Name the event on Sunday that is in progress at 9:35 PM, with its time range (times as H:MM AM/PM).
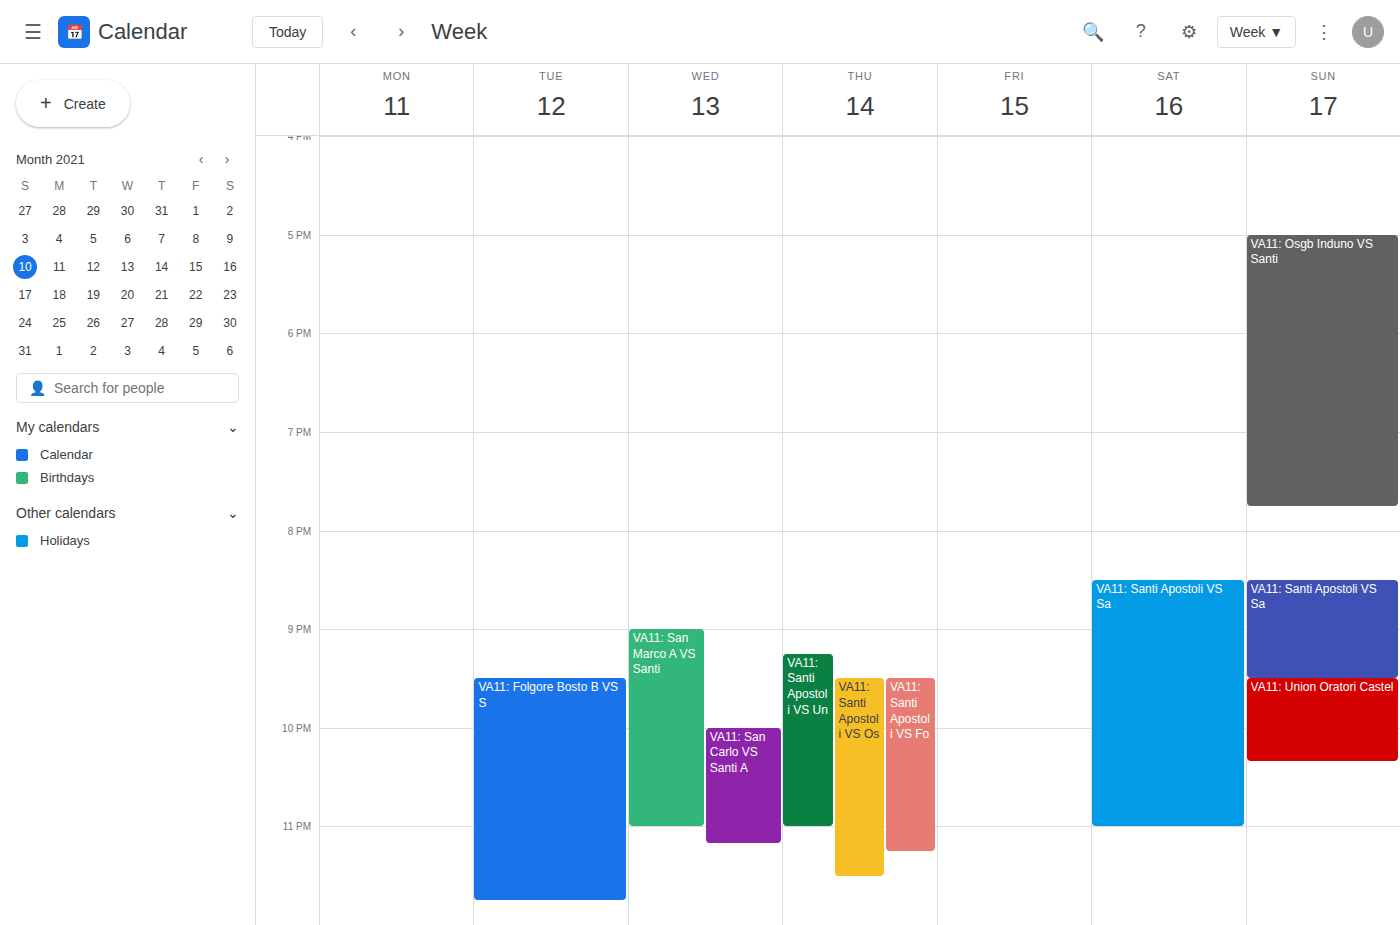
"VA11: Union Oratori Castel", 9:30 PM to 10:20 PM